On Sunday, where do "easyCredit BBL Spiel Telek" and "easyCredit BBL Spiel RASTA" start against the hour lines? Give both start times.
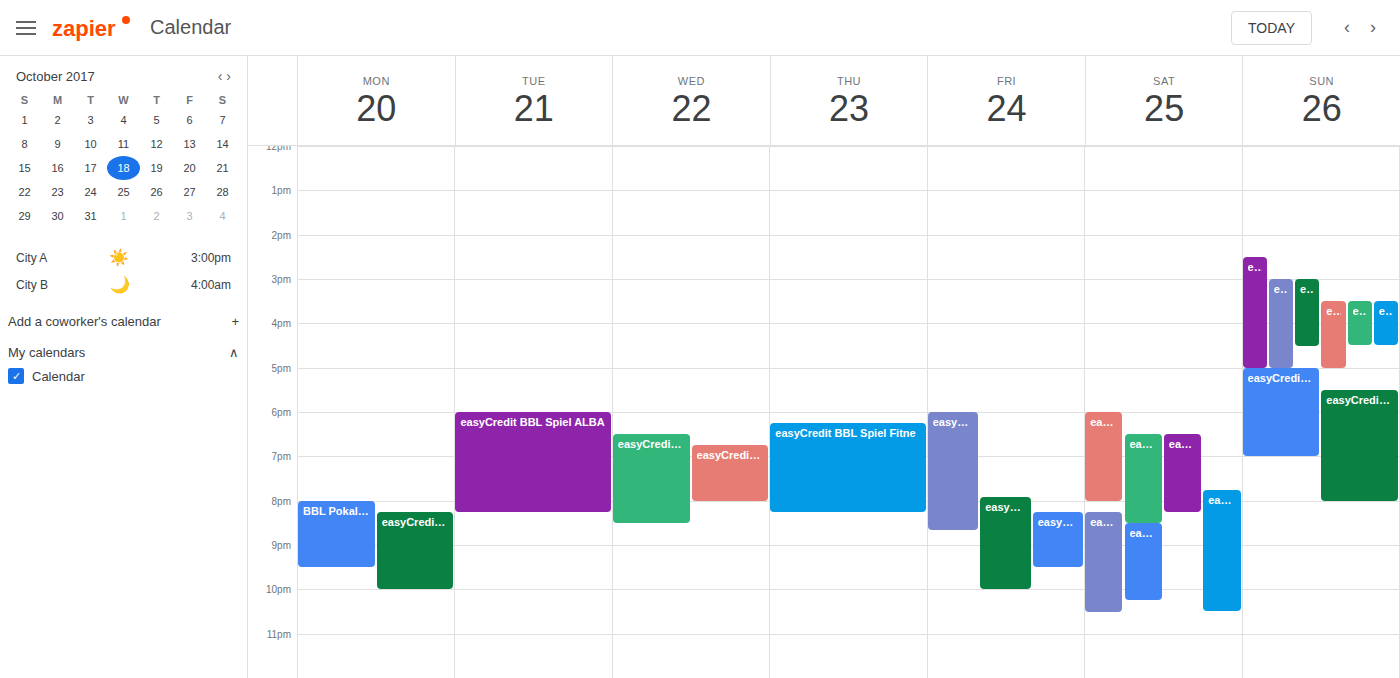
"easyCredit BBL Spiel Telek": 3:30 PM, halfway between the 3 PM and 4 PM lines. "easyCredit BBL Spiel RASTA": 2:30 PM, halfway between the 2 PM and 3 PM lines.